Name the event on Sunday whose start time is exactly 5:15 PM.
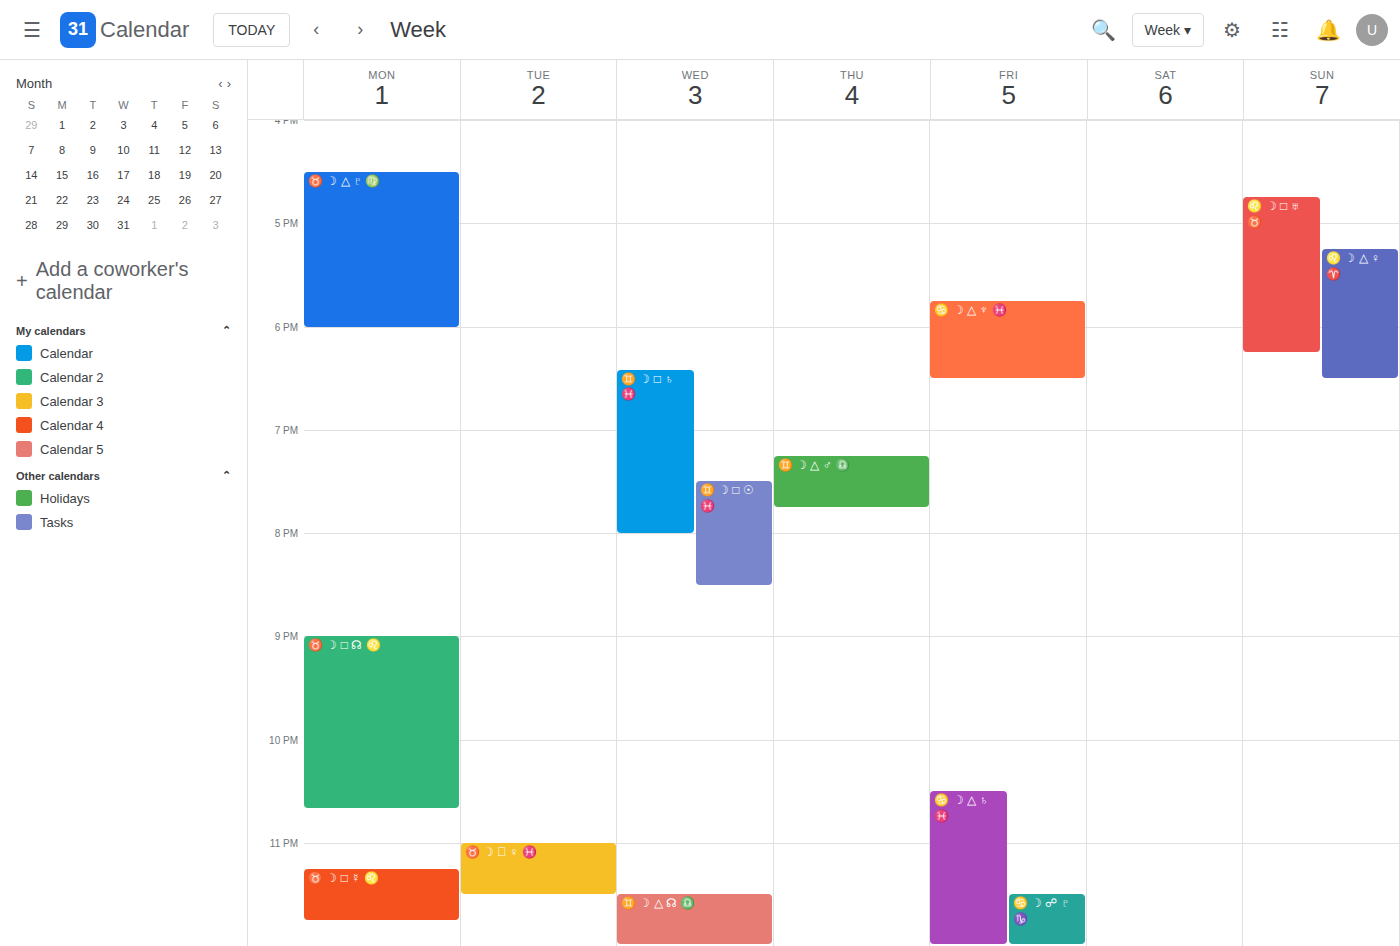
"♌️ ☽ △ ♀ ♈️"